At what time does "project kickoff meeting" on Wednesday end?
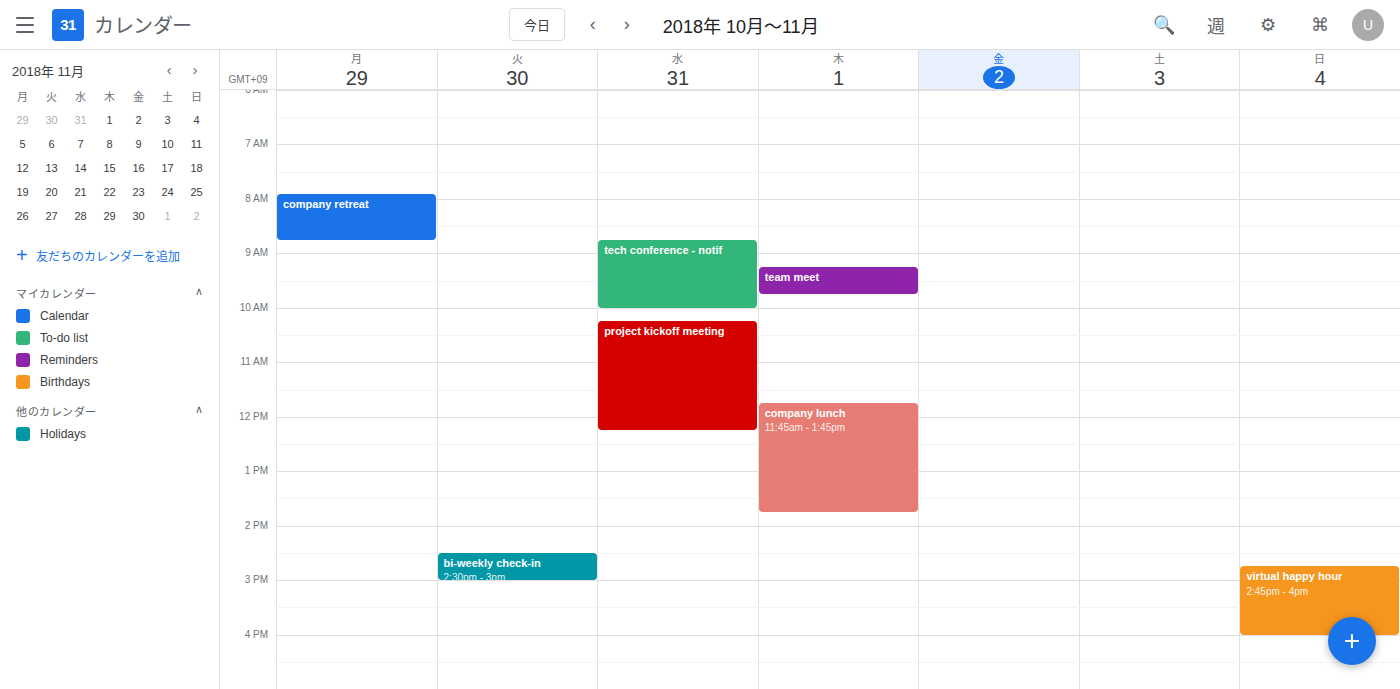
12:15 PM